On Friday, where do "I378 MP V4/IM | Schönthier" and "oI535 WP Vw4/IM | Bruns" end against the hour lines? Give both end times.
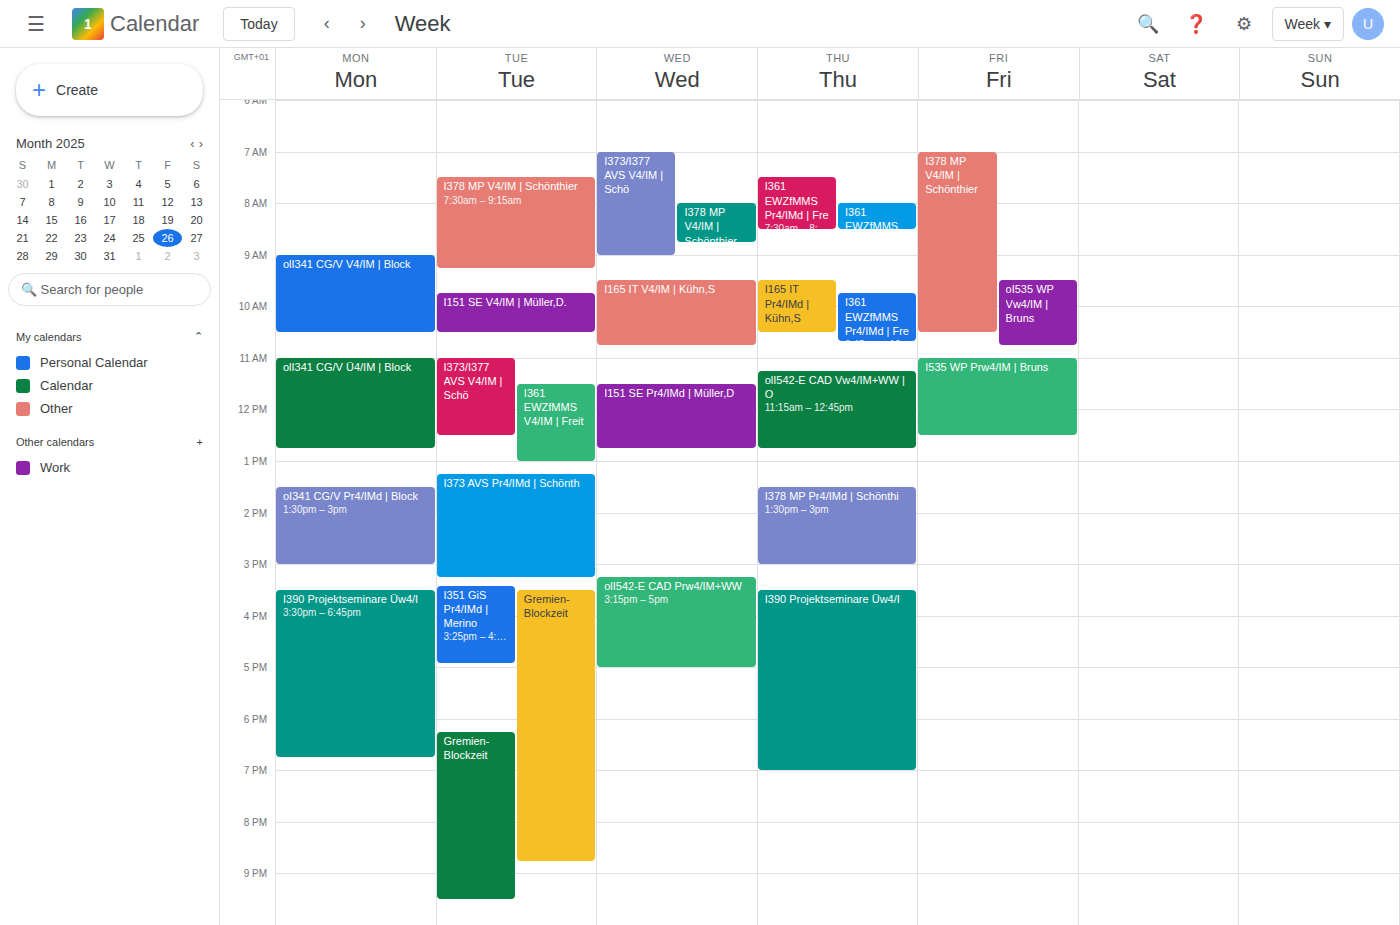
"I378 MP V4/IM | Schönthier": 10:30 AM, halfway between the 10 AM and 11 AM lines. "oI535 WP Vw4/IM | Bruns": 10:45 AM, neither: three quarters of the way from the 10 AM line to the 11 AM line.